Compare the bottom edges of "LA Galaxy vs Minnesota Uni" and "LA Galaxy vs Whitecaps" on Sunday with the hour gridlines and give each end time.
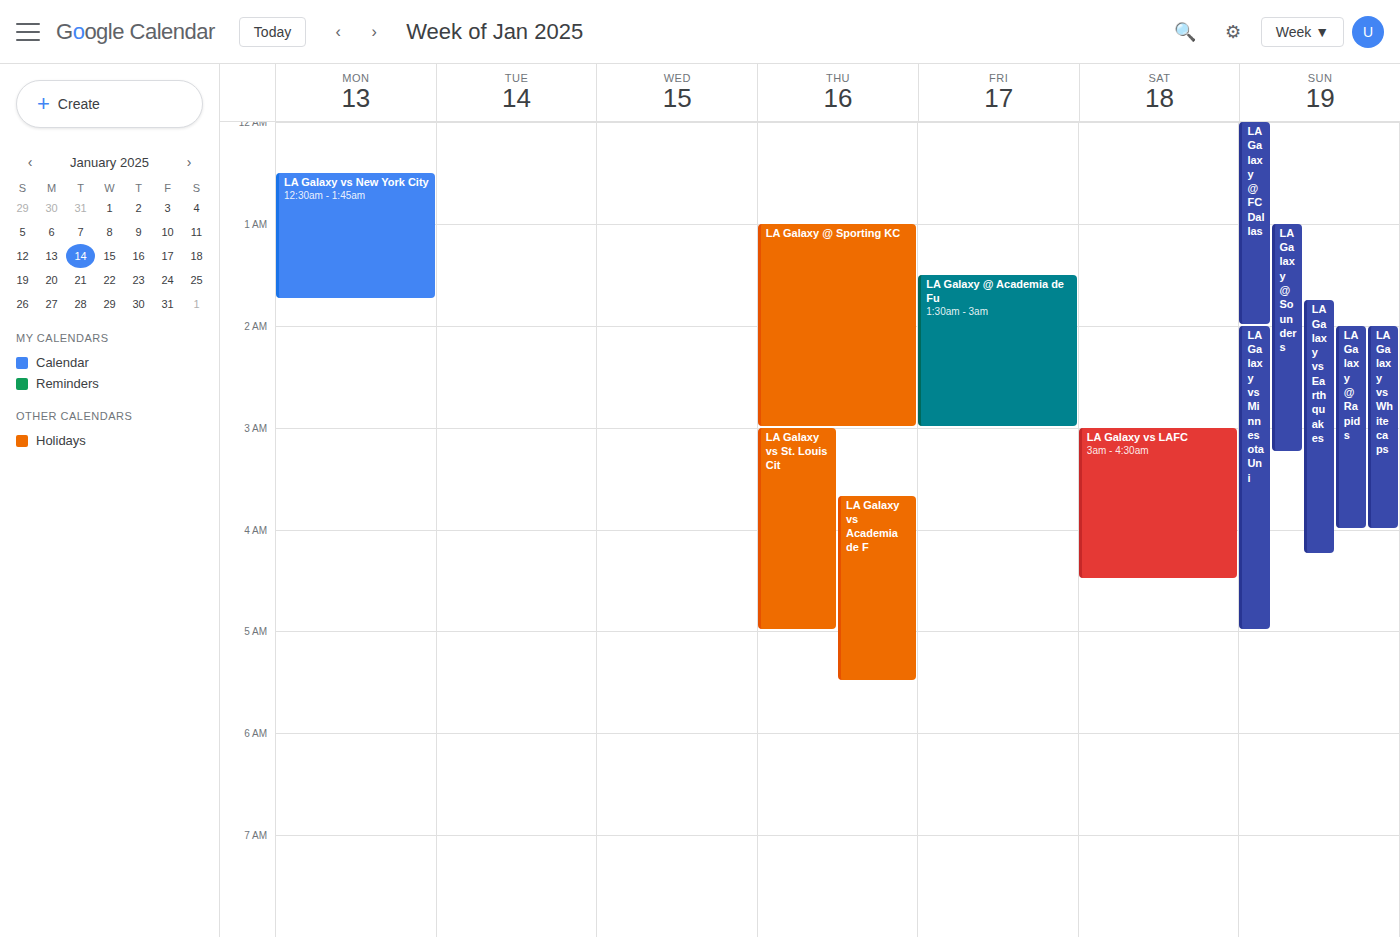
"LA Galaxy vs Minnesota Uni": 5:00 AM, exactly on the 5 AM line. "LA Galaxy vs Whitecaps": 4:00 AM, exactly on the 4 AM line.